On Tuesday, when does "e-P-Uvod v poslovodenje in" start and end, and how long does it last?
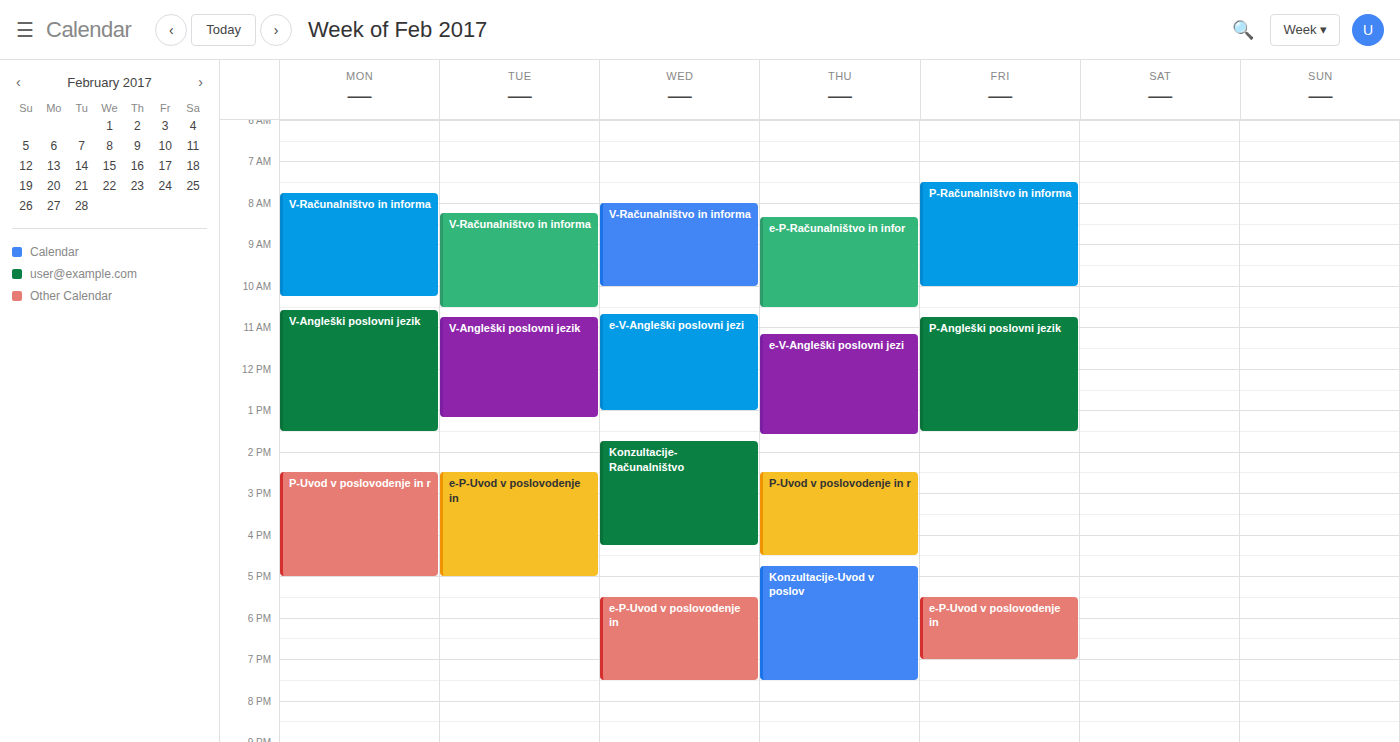
2:30 PM to 5:00 PM, 2 hours 30 minutes